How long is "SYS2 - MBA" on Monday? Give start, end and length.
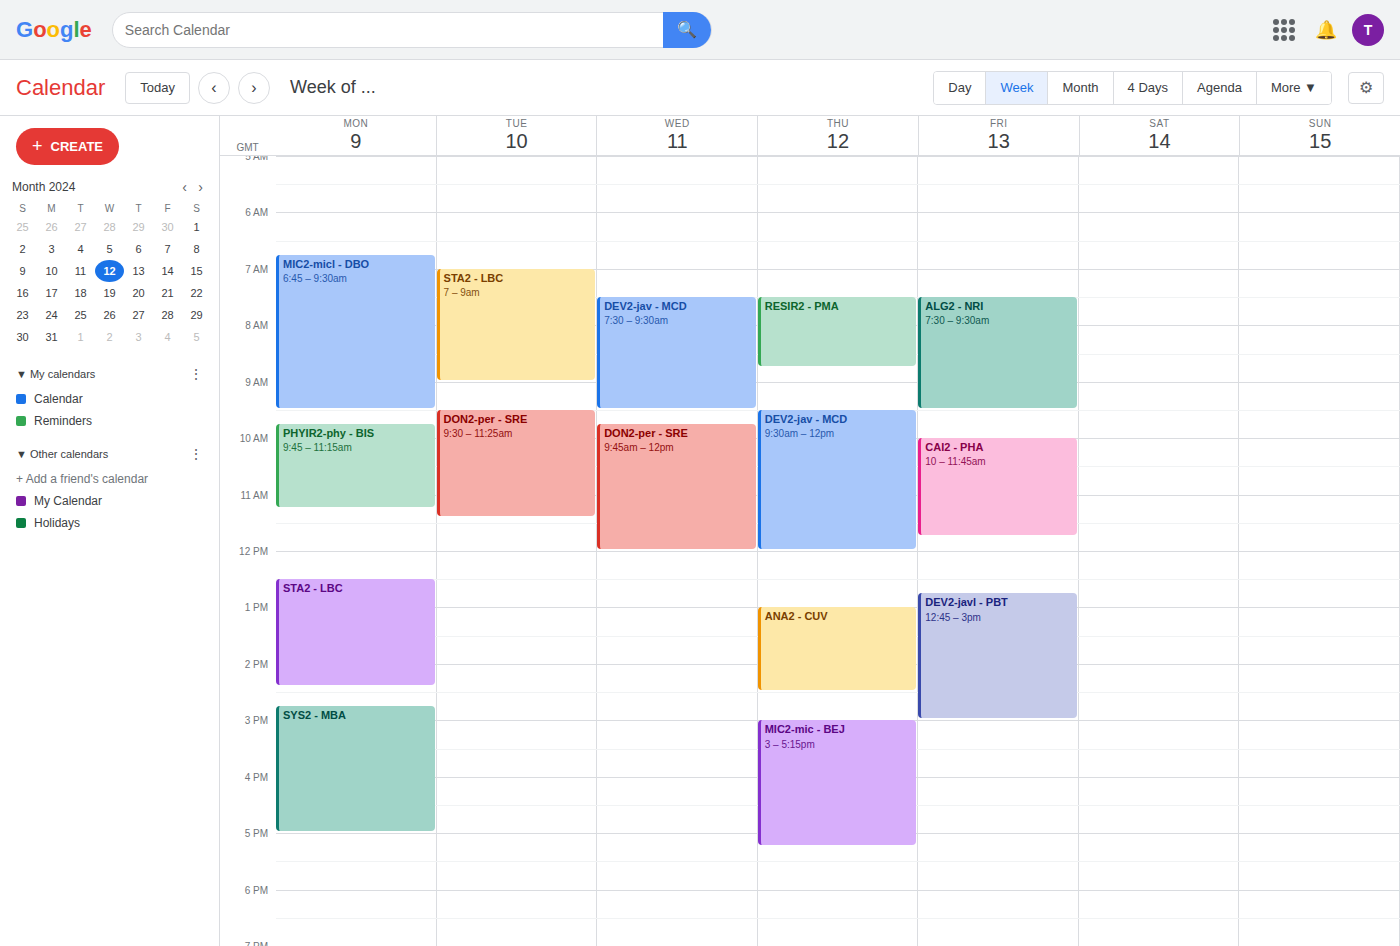
2:45 PM to 5:00 PM, 2 hours 15 minutes